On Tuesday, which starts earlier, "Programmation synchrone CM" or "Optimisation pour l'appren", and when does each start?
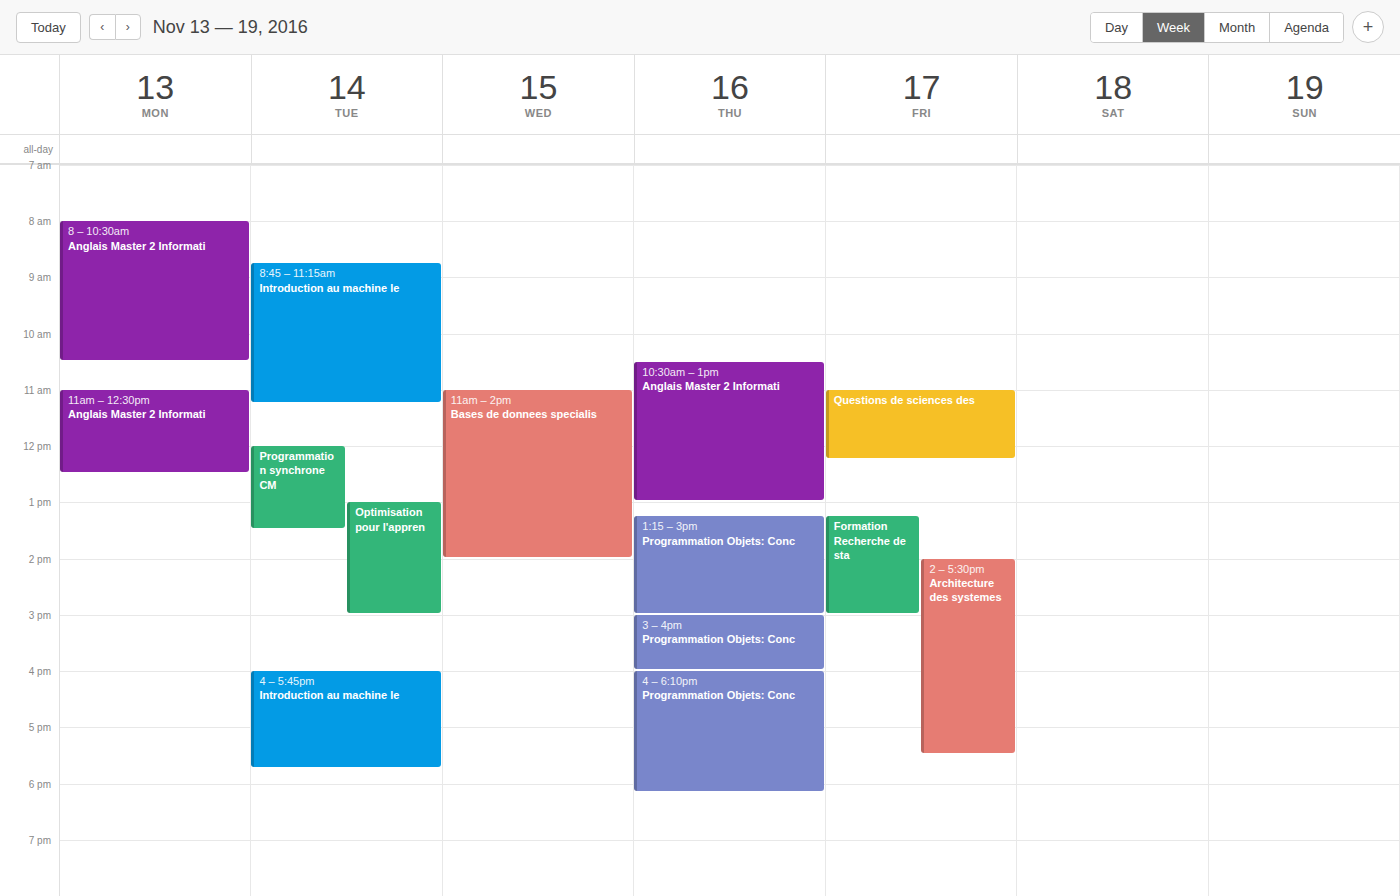
"Programmation synchrone CM" 12:00 PM; "Optimisation pour l'appren" 1:00 PM.